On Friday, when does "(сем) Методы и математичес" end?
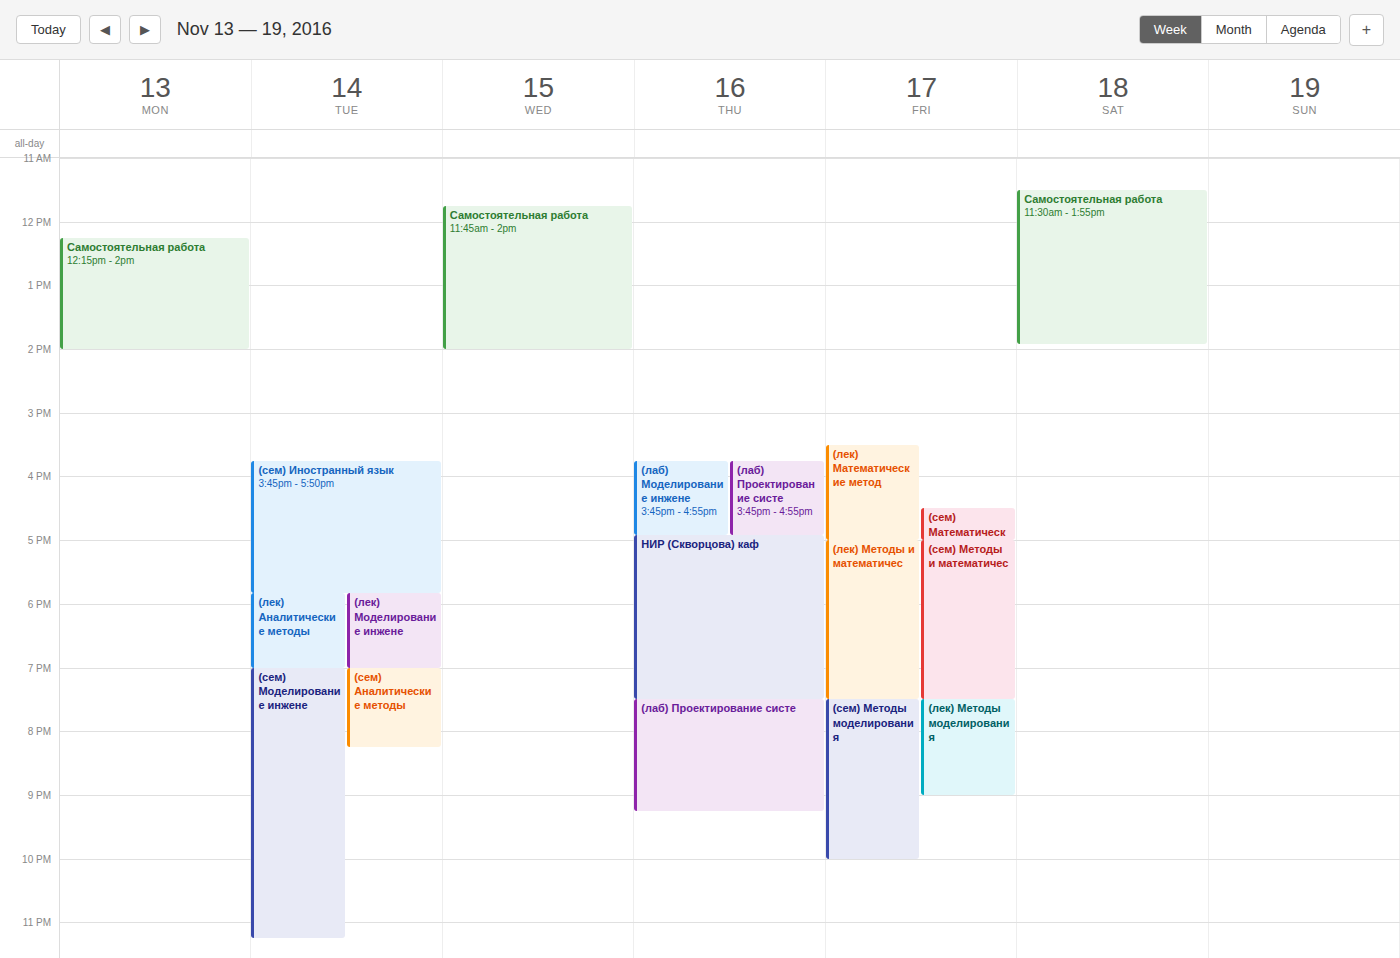
7:30 PM